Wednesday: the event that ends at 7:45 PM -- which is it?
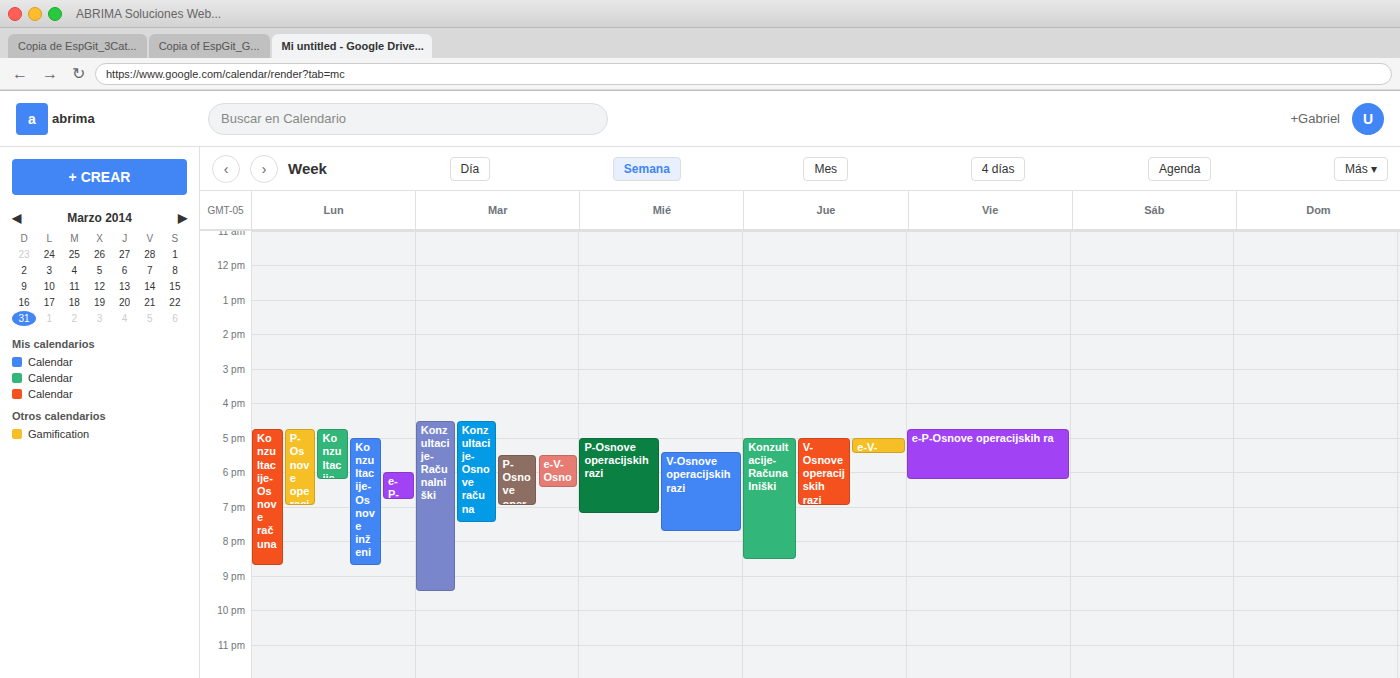
"V-Osnove operacijskih razi"